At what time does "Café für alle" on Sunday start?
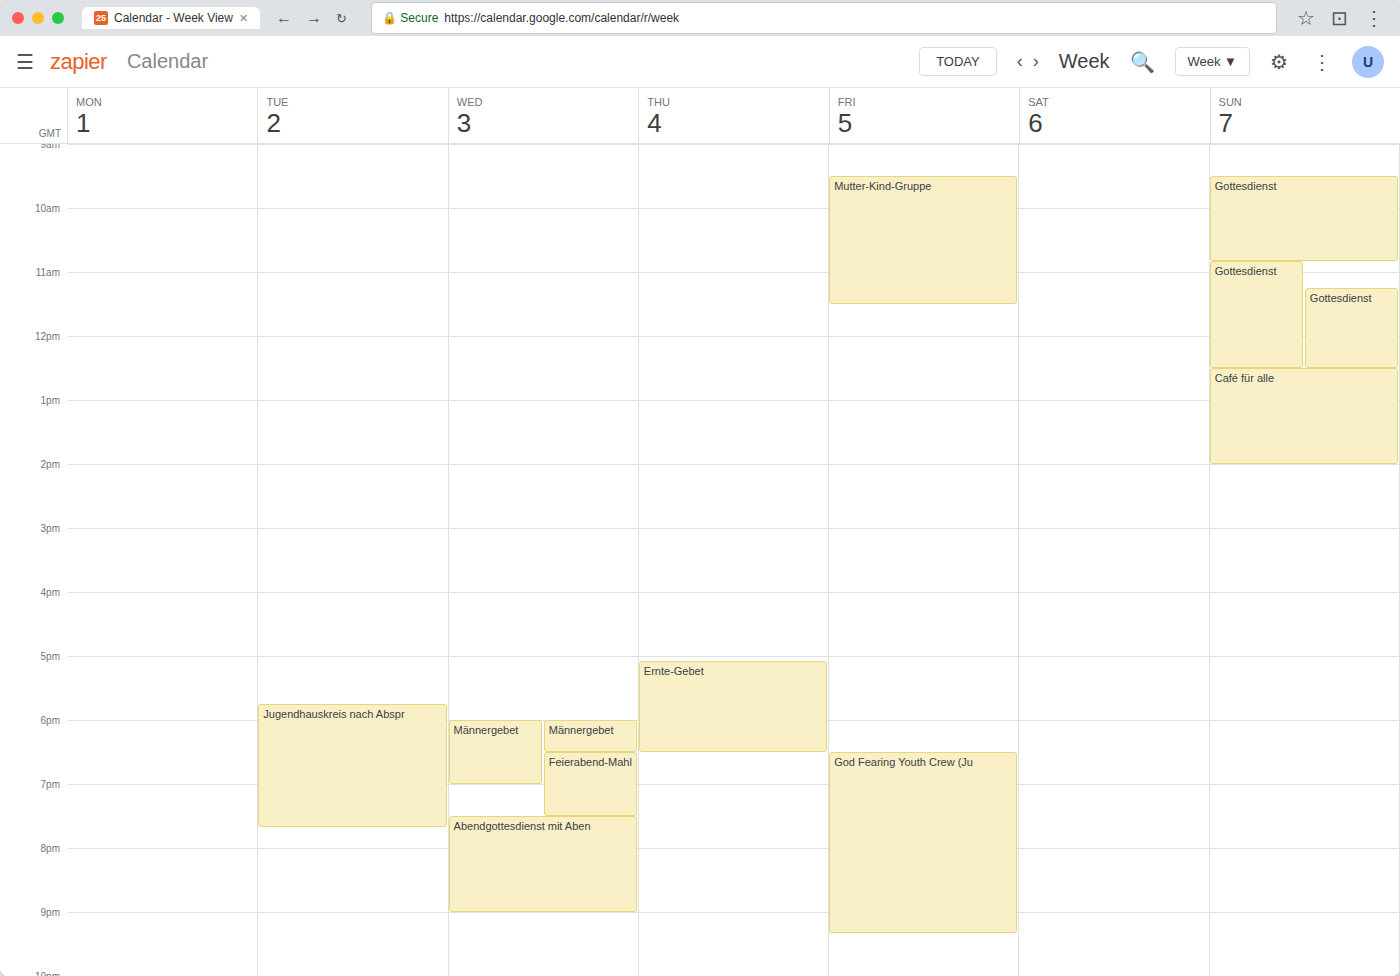
12:30 PM